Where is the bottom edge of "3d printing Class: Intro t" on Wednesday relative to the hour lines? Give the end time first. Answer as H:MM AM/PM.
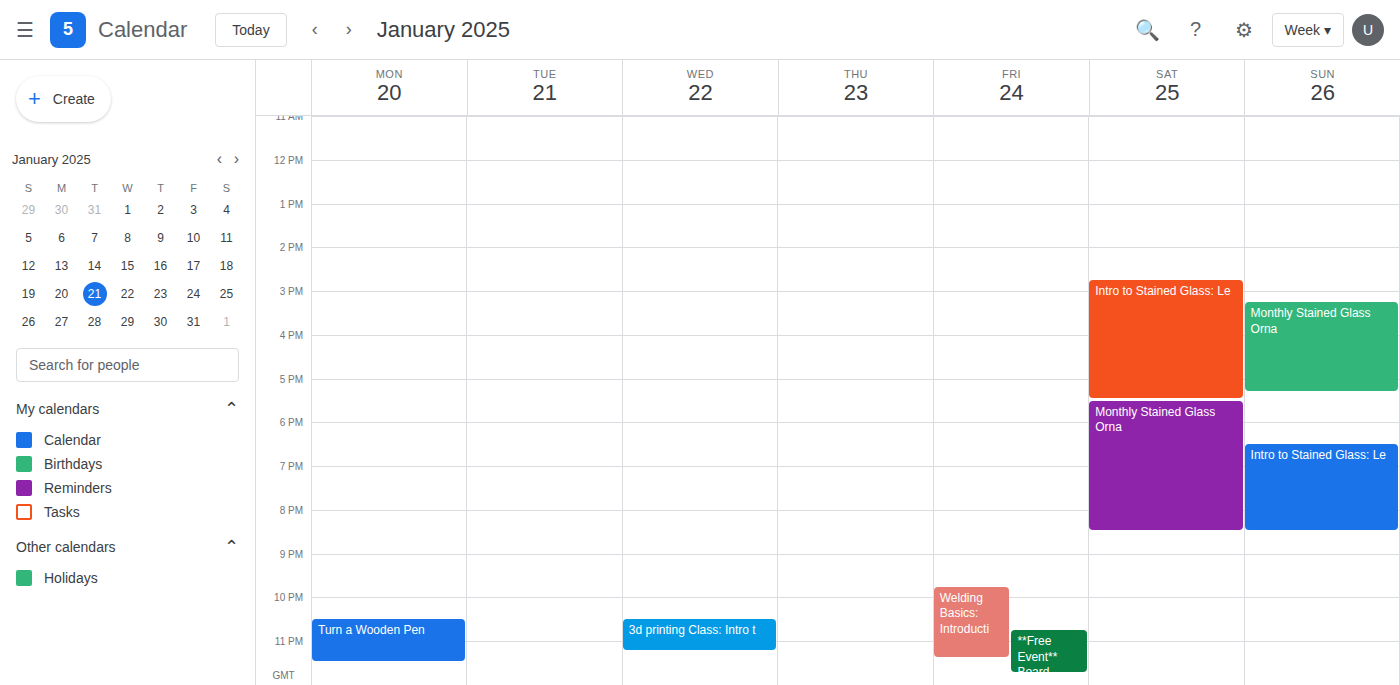
11:15 PM -- neither: a quarter of the way from the 11 PM line to the 12 AM line.